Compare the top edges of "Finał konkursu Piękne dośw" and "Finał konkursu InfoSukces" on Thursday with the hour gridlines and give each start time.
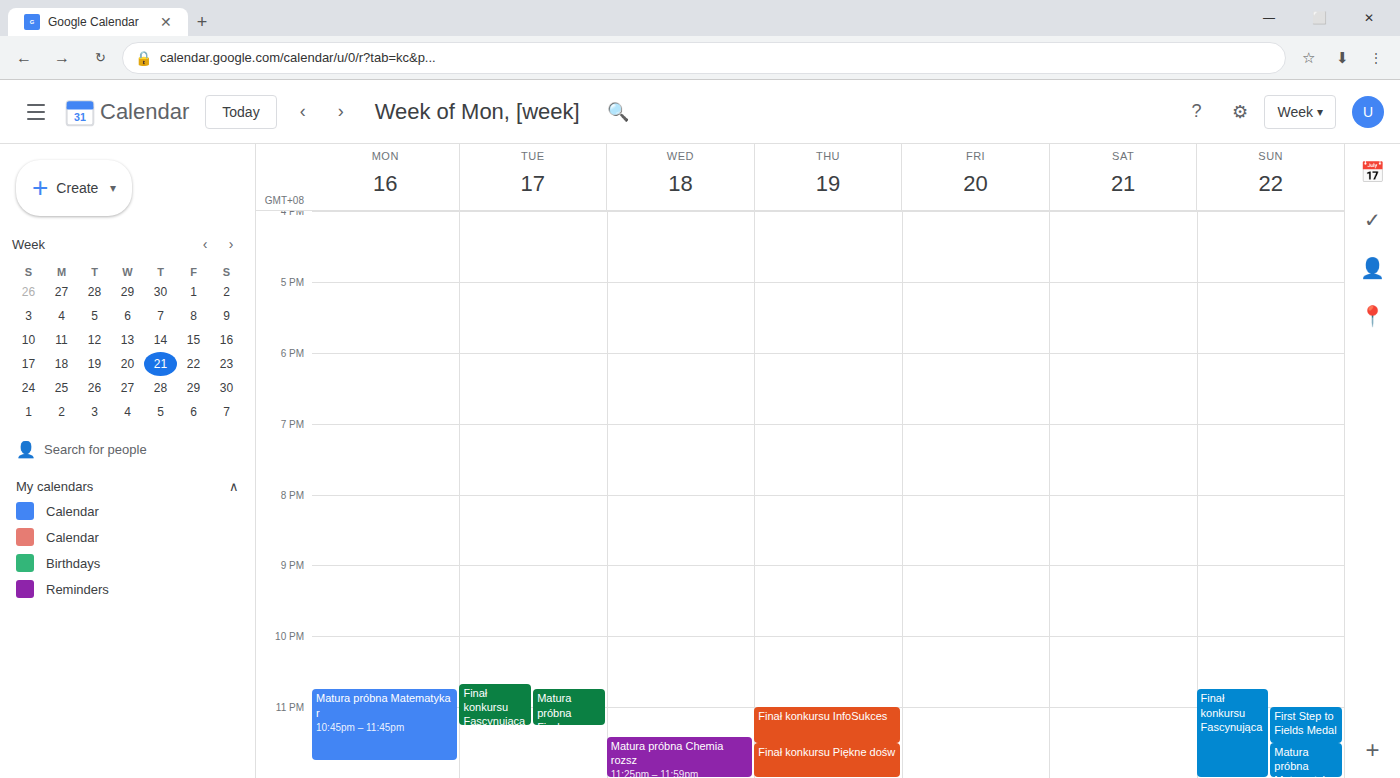
"Finał konkursu Piękne dośw": 11:30 PM, halfway between the 11 PM and 12 AM lines. "Finał konkursu InfoSukces": 11:00 PM, exactly on the 11 PM line.